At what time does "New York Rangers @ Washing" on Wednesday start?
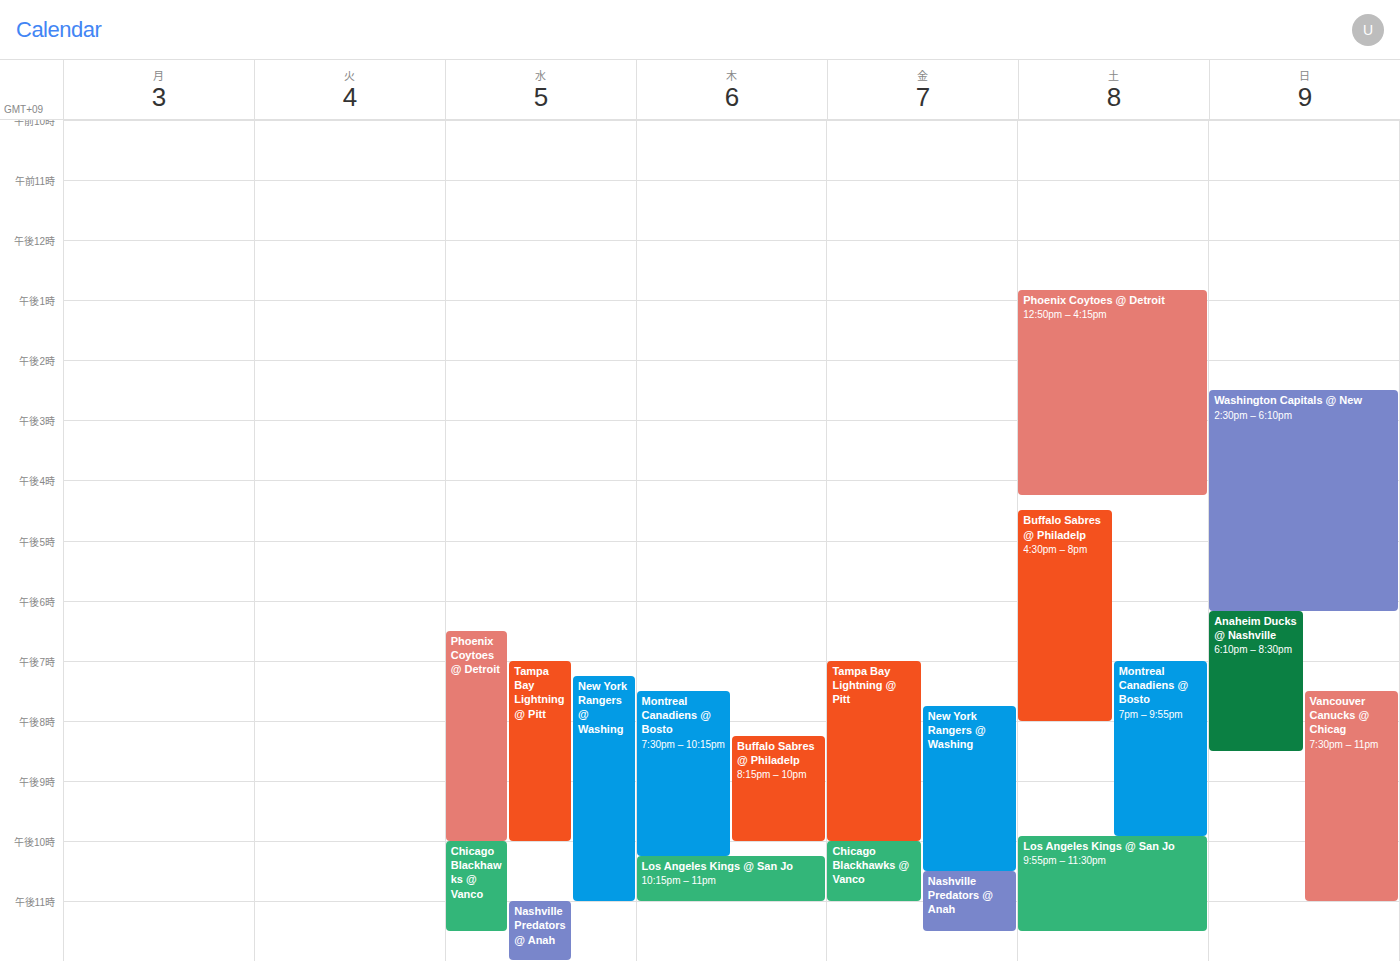
7:15 PM